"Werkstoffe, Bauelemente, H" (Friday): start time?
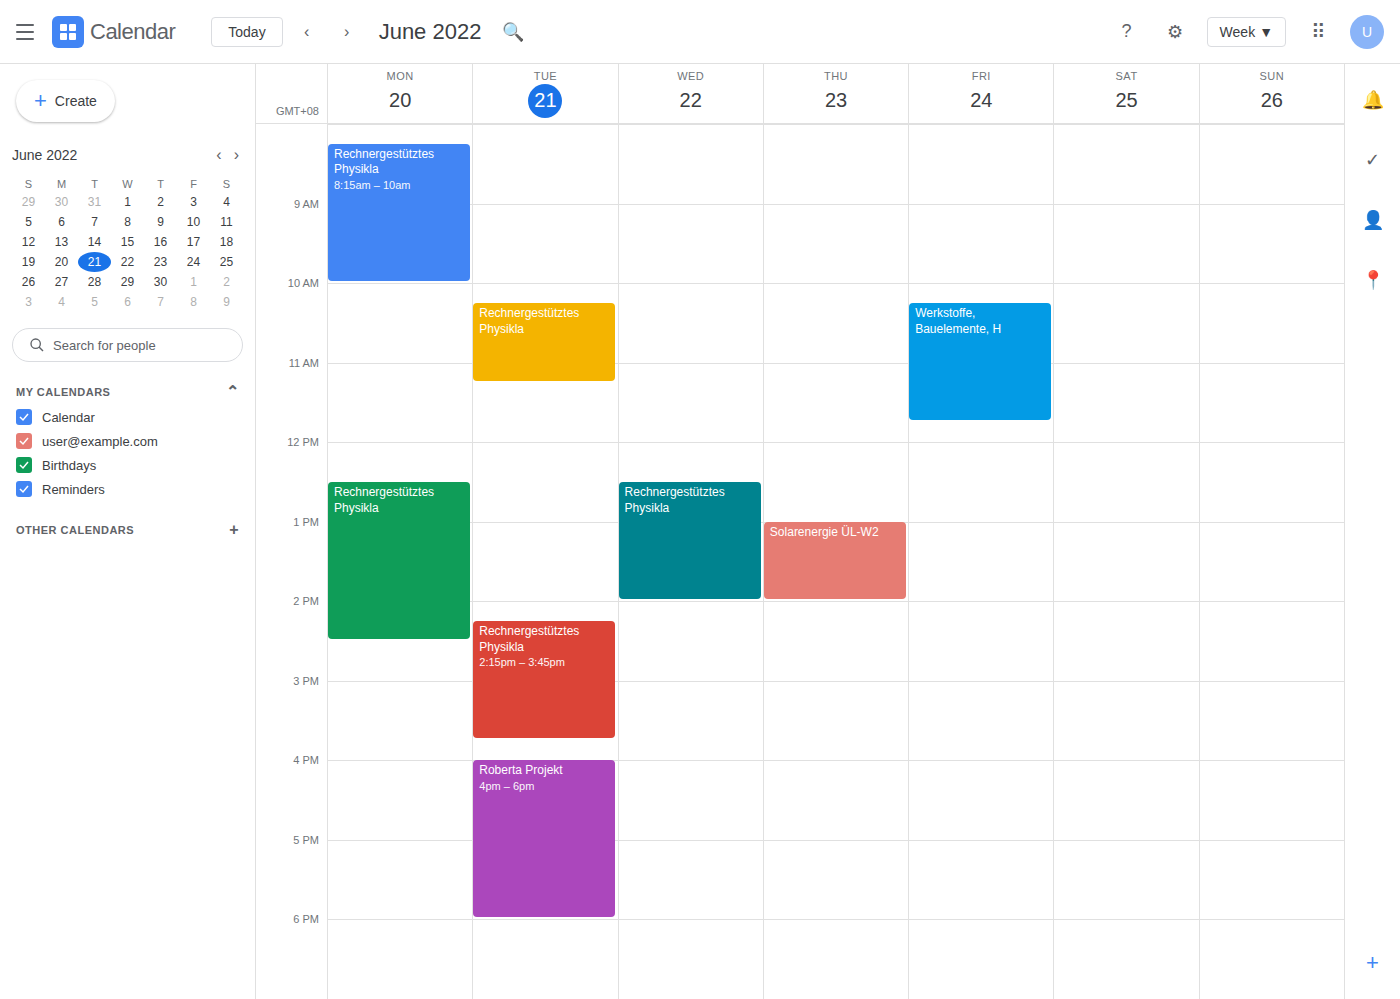
10:15 AM